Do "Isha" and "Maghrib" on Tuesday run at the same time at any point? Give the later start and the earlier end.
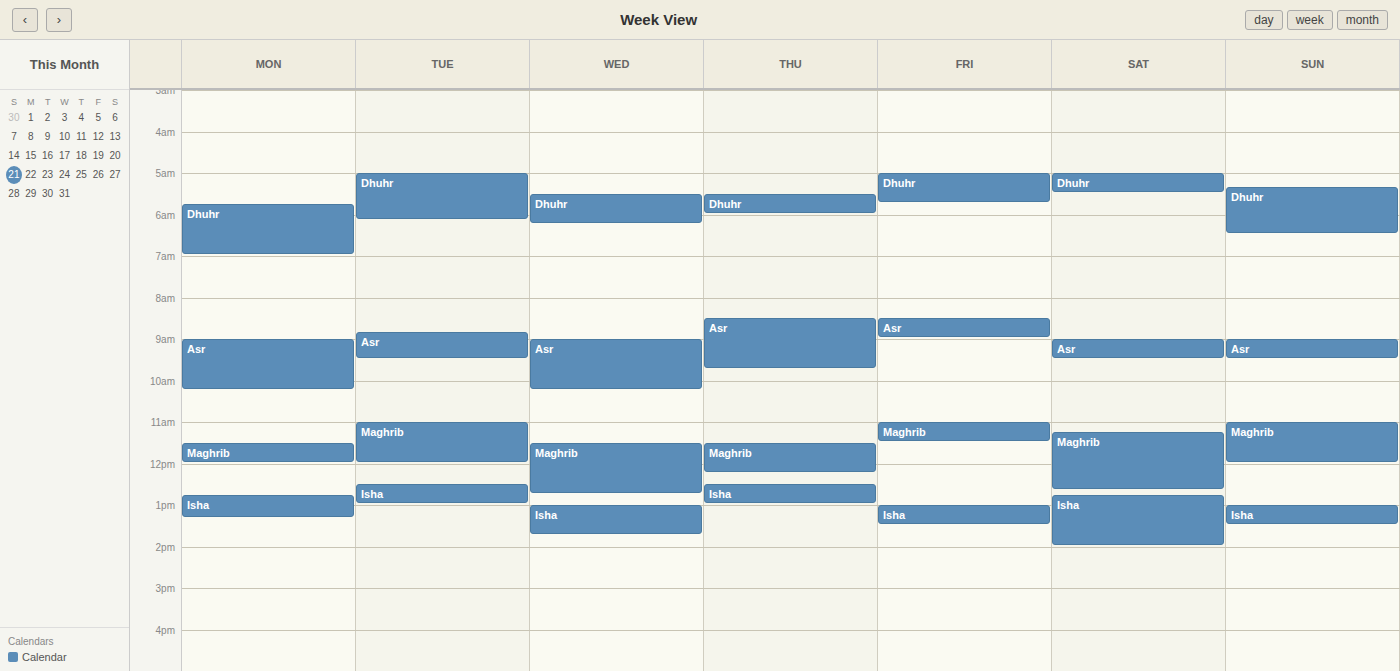
"Maghrib" ends at 12:00 PM and "Isha" starts at 12:30 PM -- no overlap.